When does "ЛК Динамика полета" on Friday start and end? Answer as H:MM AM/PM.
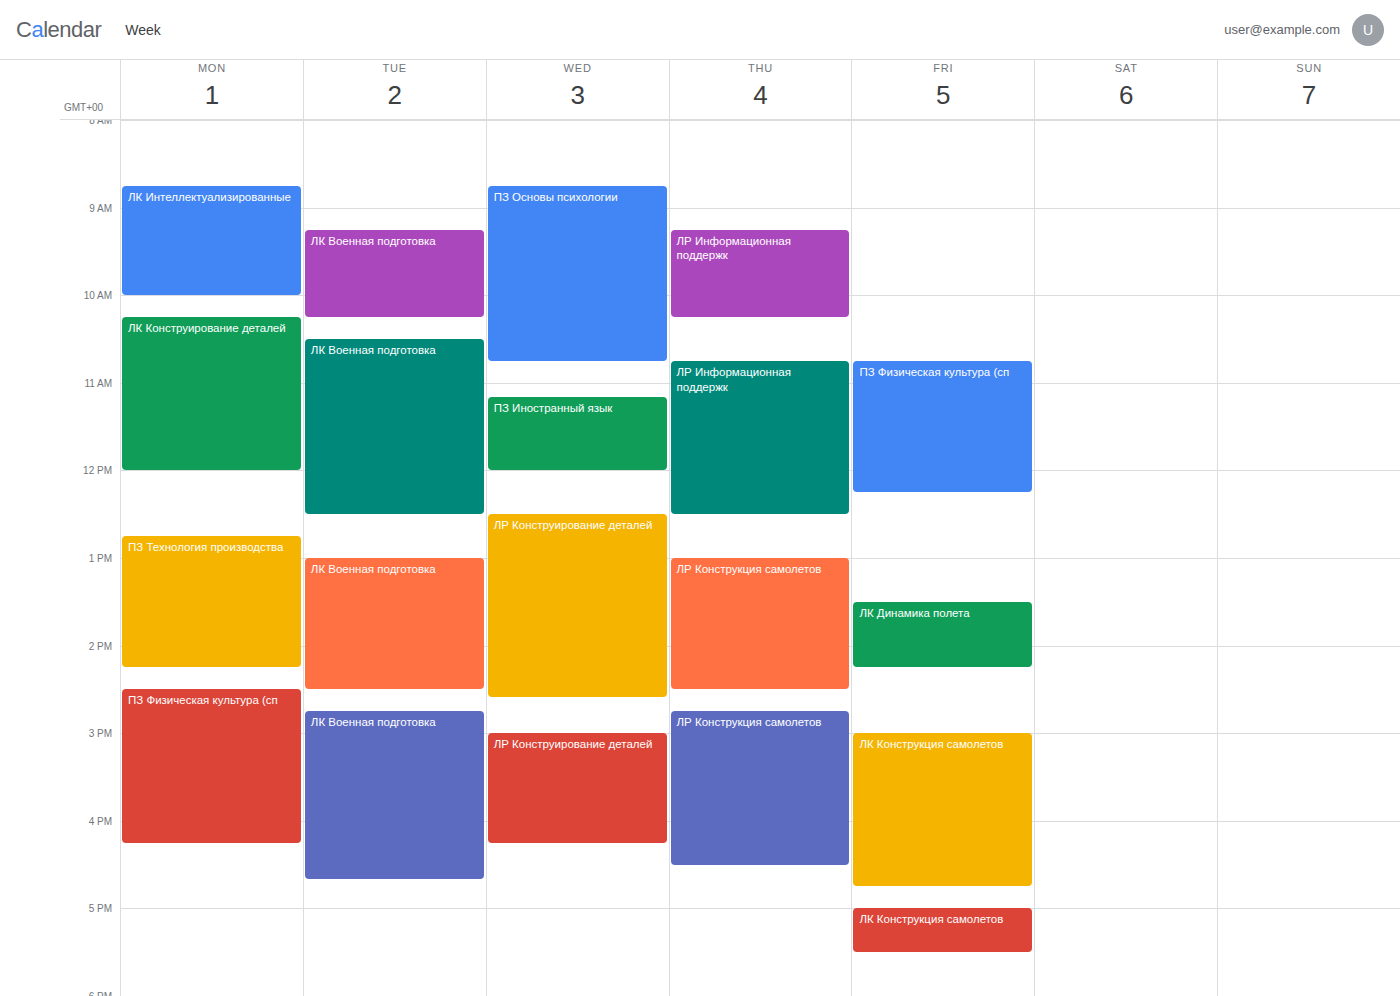
1:30 PM to 2:15 PM